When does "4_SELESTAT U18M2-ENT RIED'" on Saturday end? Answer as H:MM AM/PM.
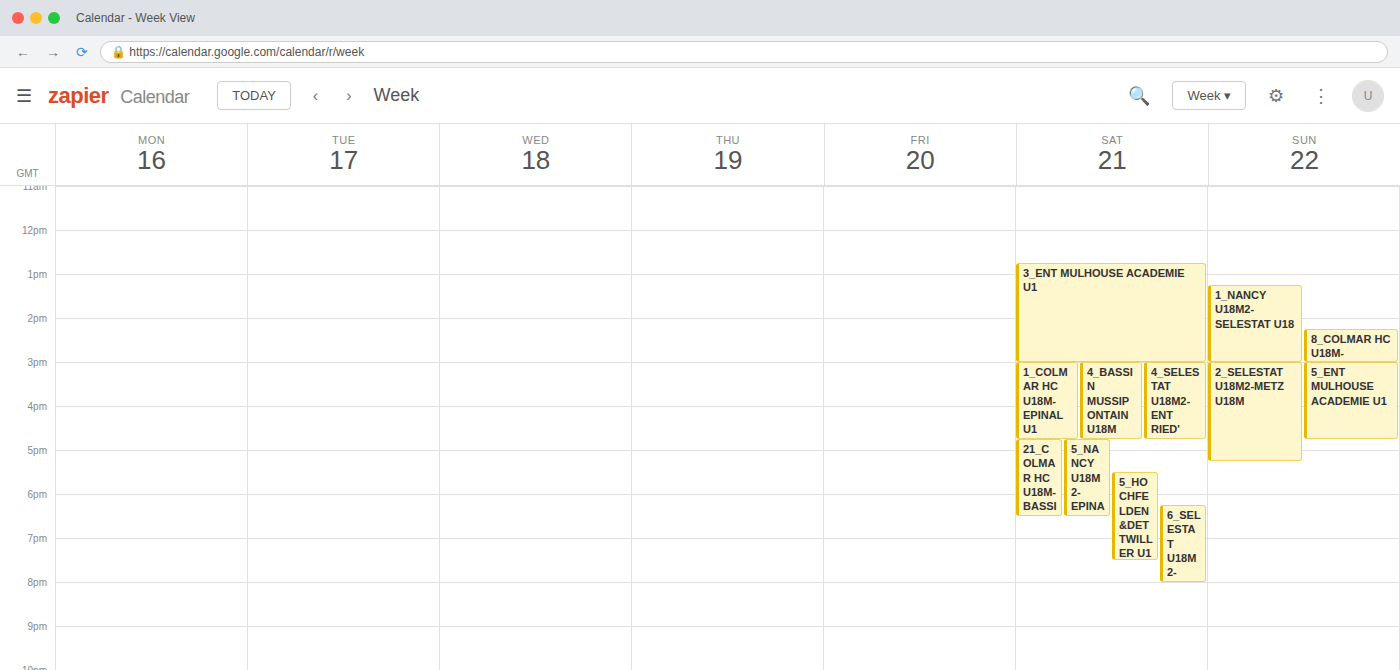
4:45 PM